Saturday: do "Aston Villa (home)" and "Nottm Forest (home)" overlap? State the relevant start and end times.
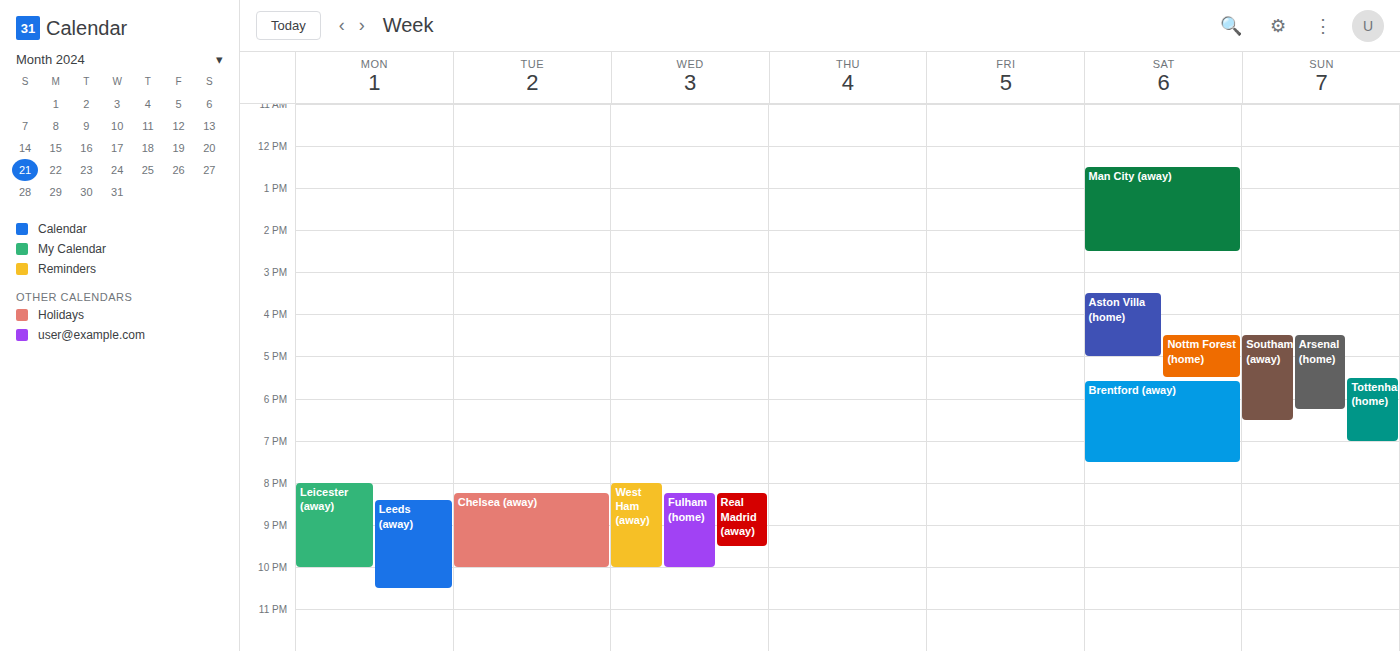
"Nottm Forest (home)" starts at 16:30, before "Aston Villa (home)" ends at 17:00 -- they overlap.